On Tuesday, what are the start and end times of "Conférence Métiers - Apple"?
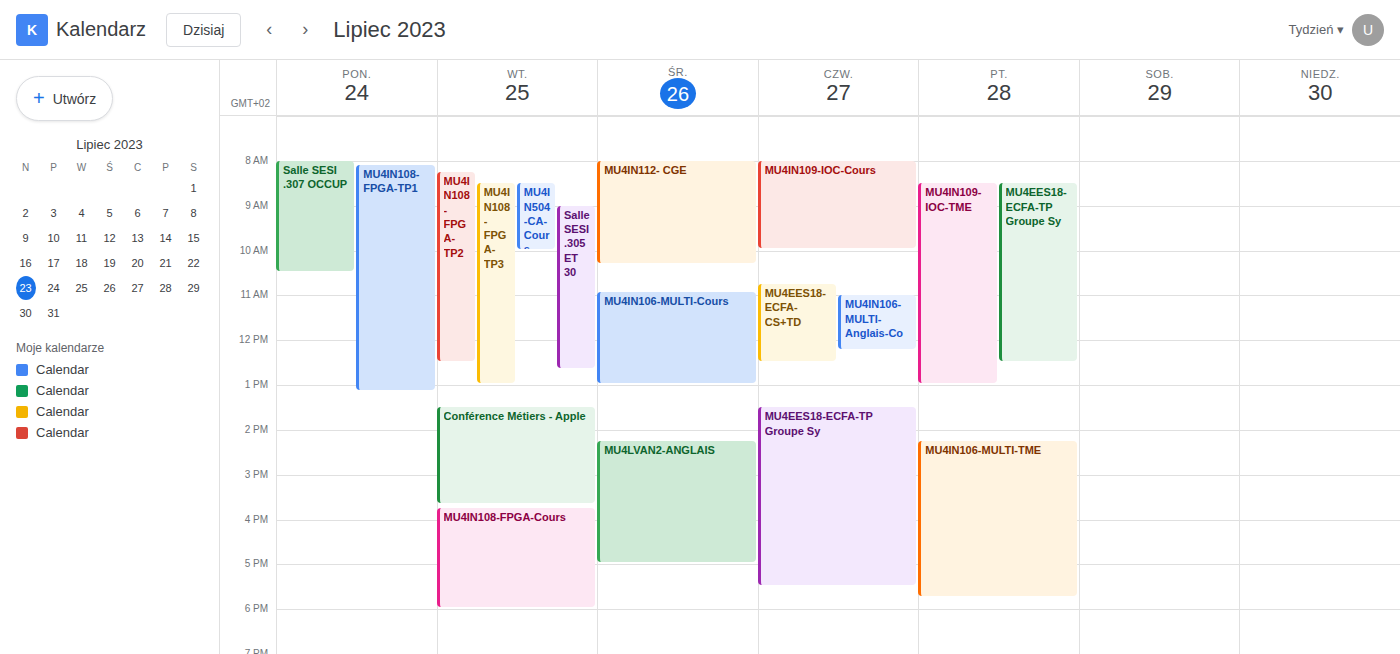
1:30 PM to 3:40 PM